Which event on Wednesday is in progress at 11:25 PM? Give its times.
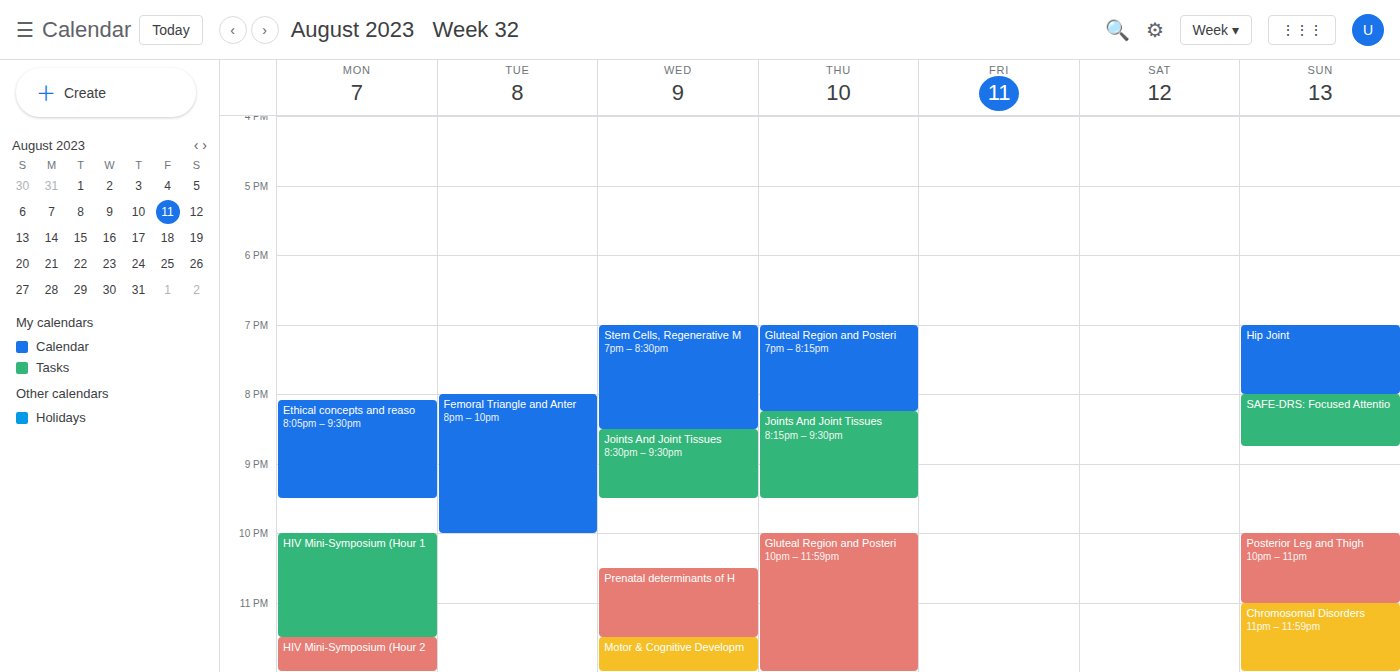
"Prenatal determinants of H", 10:30 PM to 11:30 PM